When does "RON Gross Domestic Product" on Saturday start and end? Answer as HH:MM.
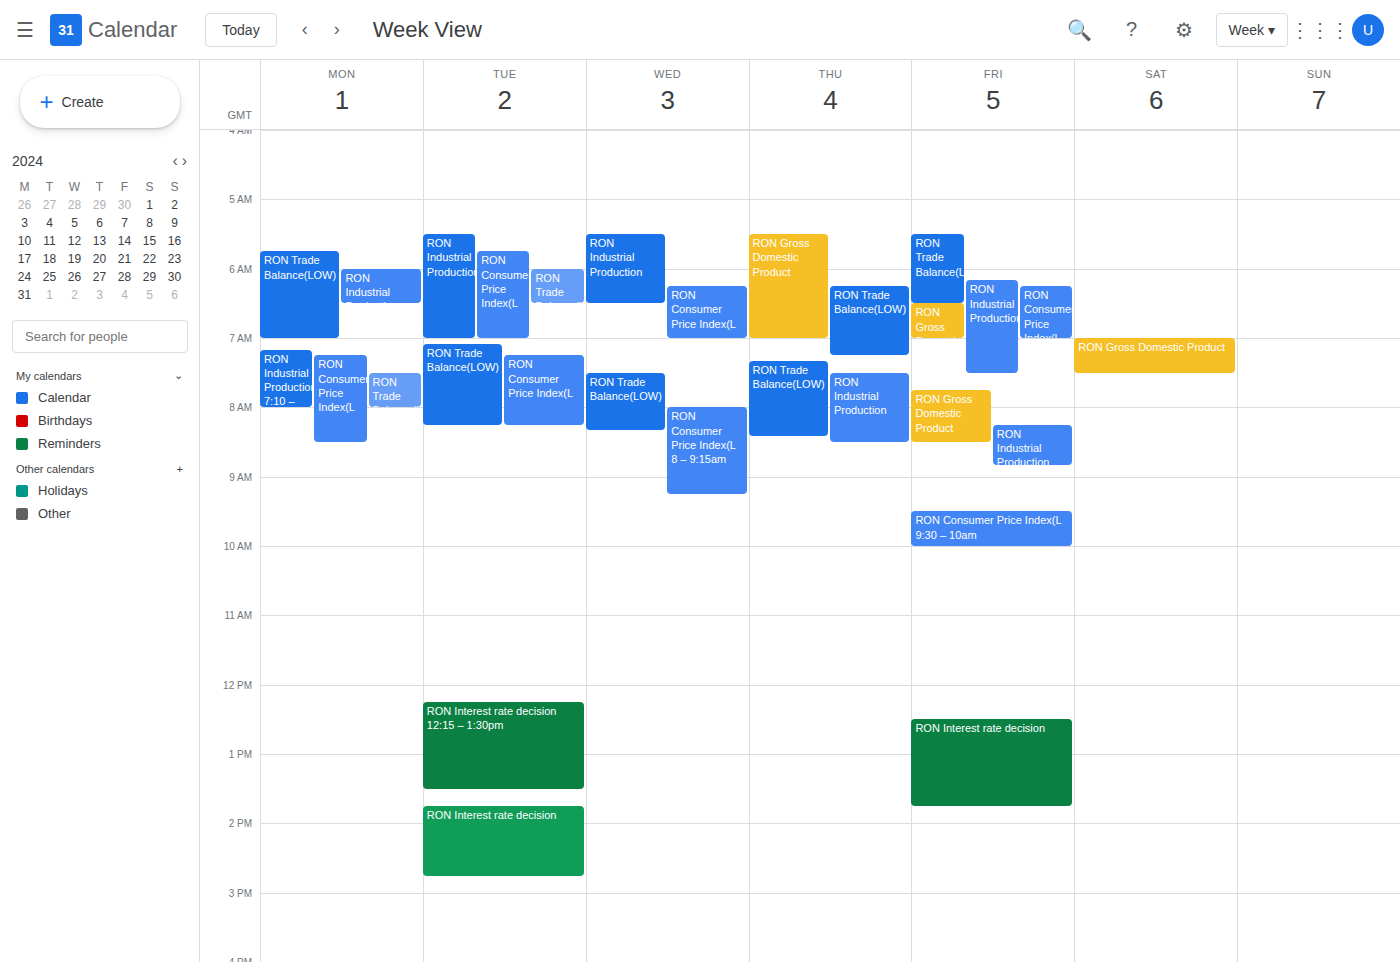
07:00 to 07:30